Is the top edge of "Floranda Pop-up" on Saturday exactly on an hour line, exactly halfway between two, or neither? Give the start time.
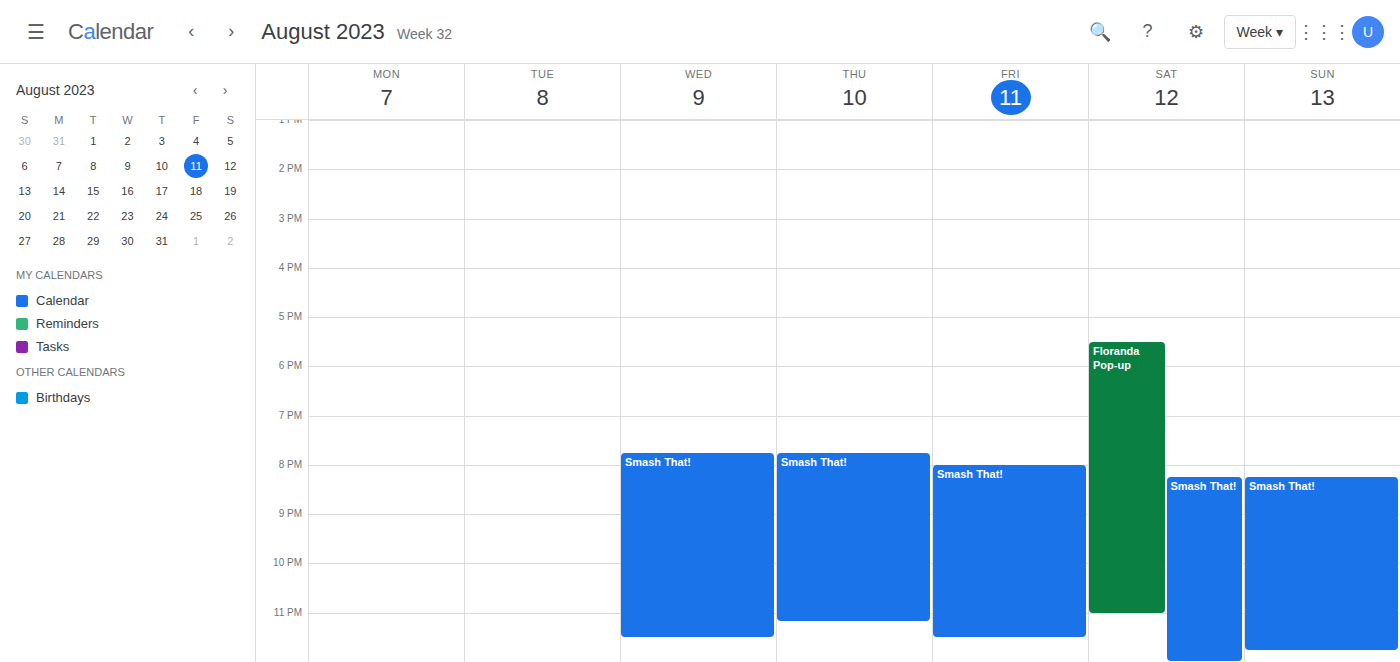
5:30 PM -- halfway between the 5 PM and 6 PM lines.